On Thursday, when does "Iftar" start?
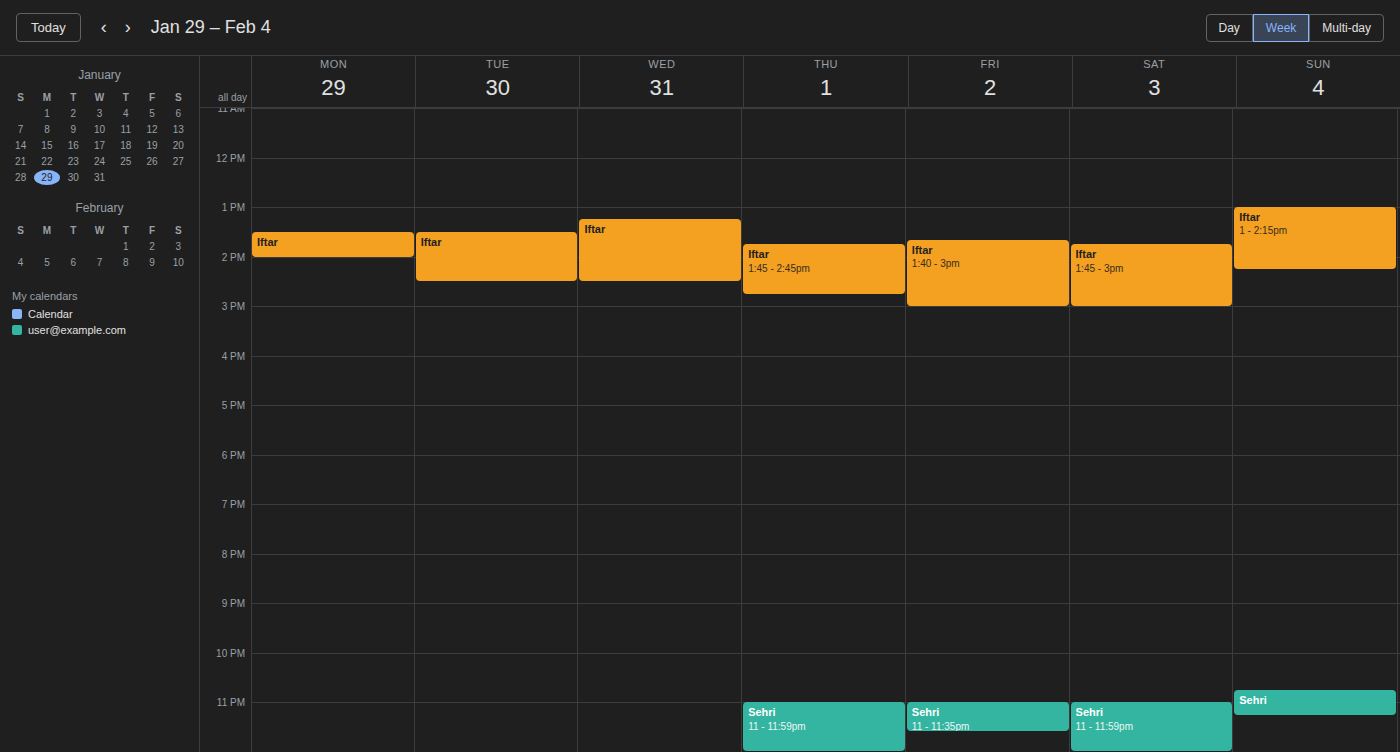
1:45 PM